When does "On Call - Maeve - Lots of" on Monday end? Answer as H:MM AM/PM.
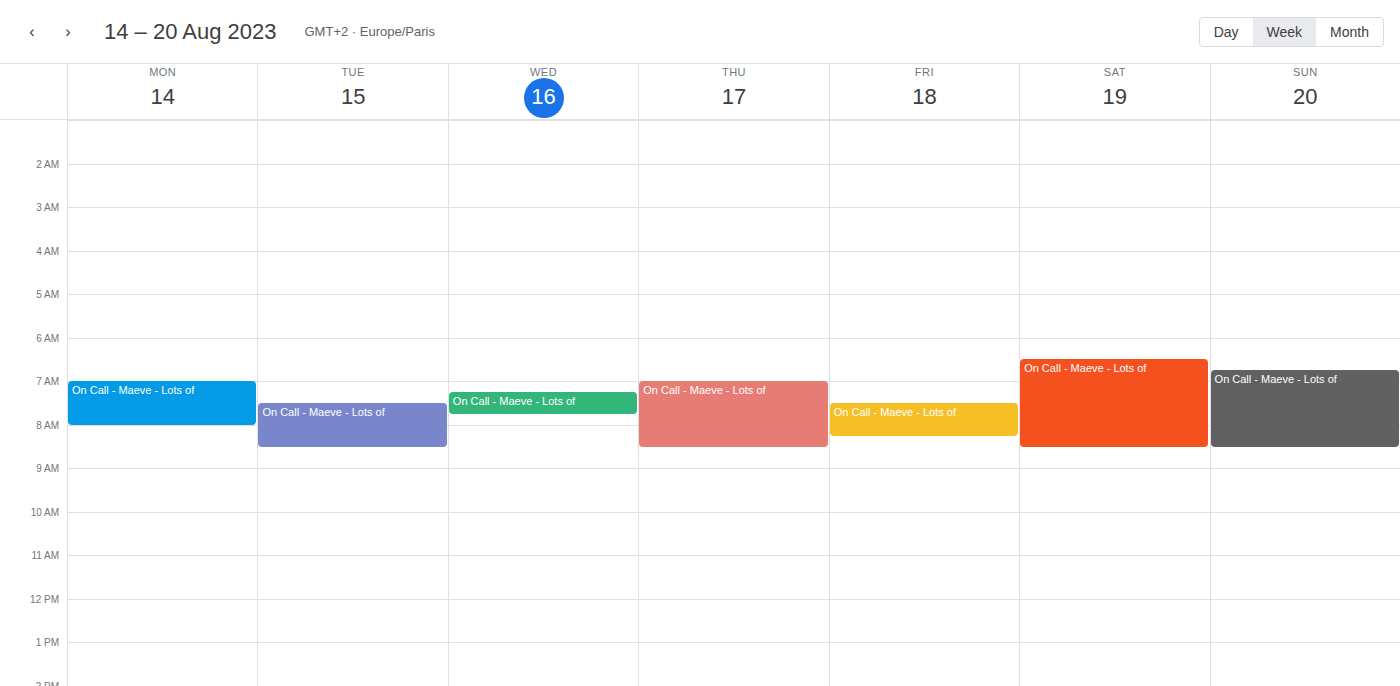
8:00 AM